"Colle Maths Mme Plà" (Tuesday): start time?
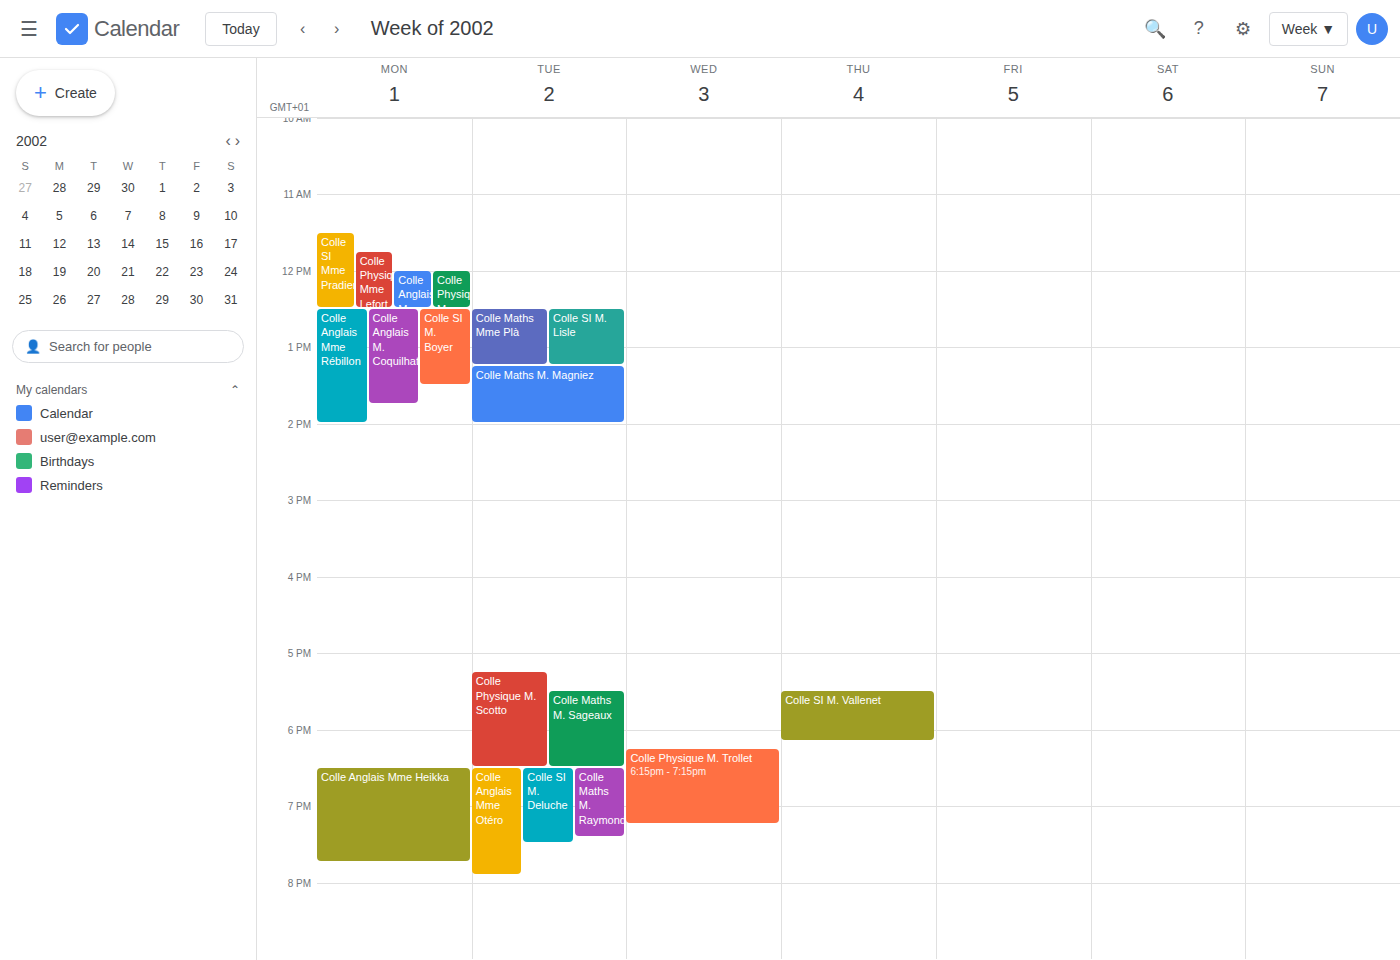
12:30 PM